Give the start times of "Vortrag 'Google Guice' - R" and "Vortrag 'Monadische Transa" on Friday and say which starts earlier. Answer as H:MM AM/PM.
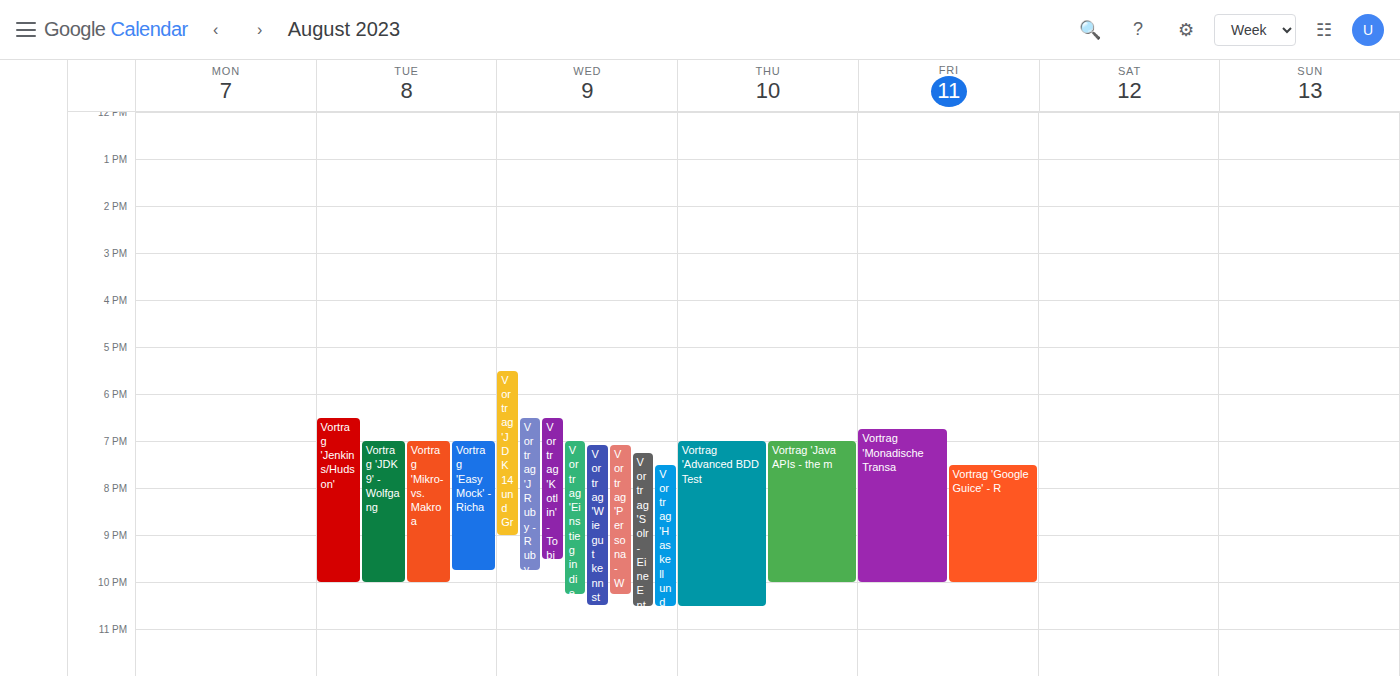
"Vortrag 'Monadische Transa" 6:45 PM; "Vortrag 'Google Guice' - R" 7:30 PM.